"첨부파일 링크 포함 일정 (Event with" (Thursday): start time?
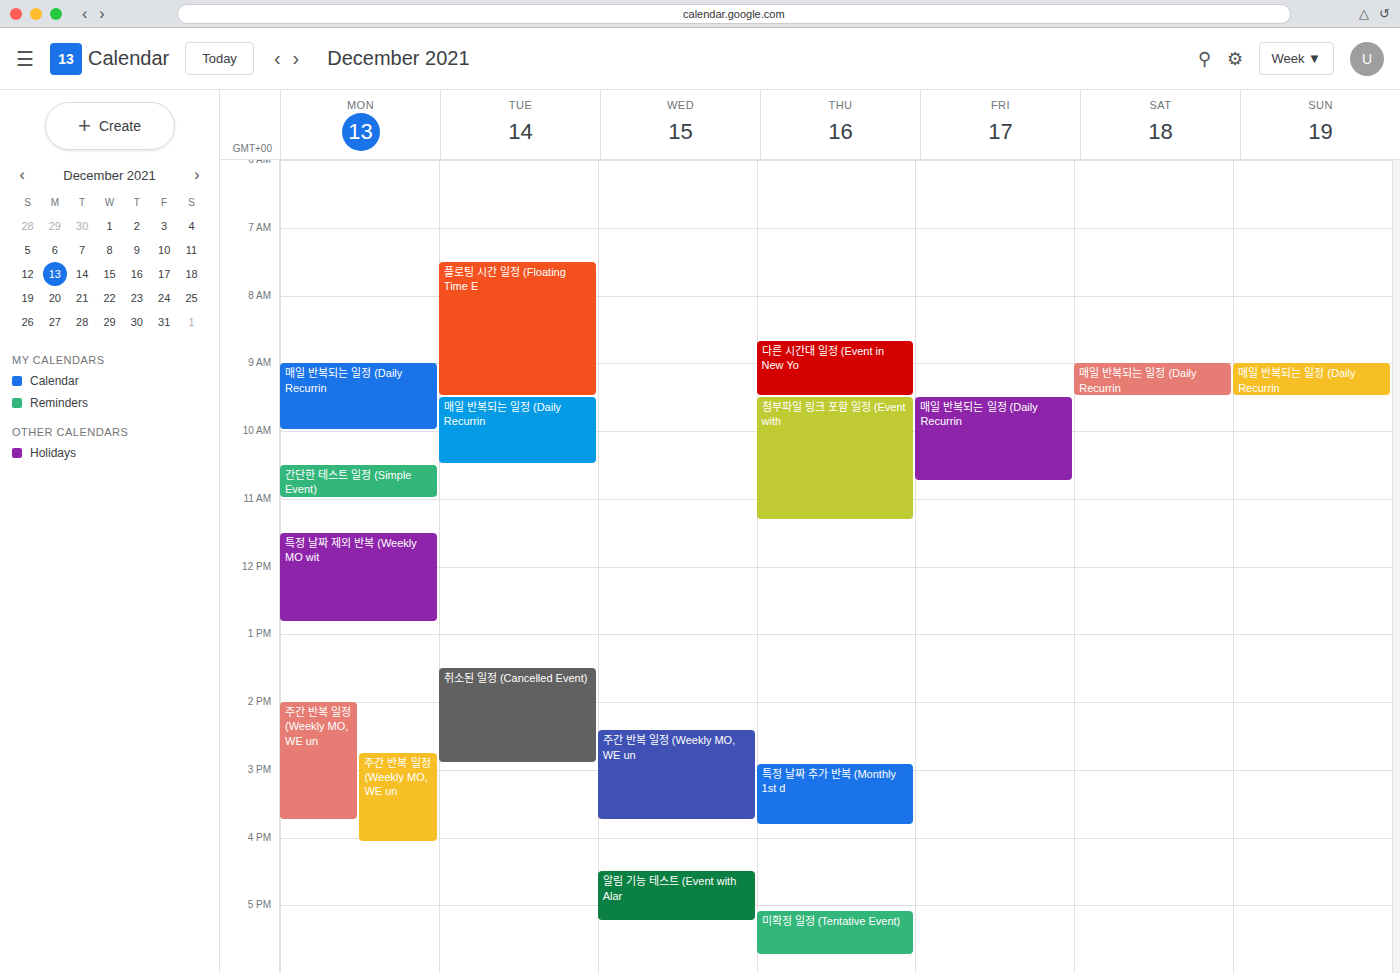
09:30